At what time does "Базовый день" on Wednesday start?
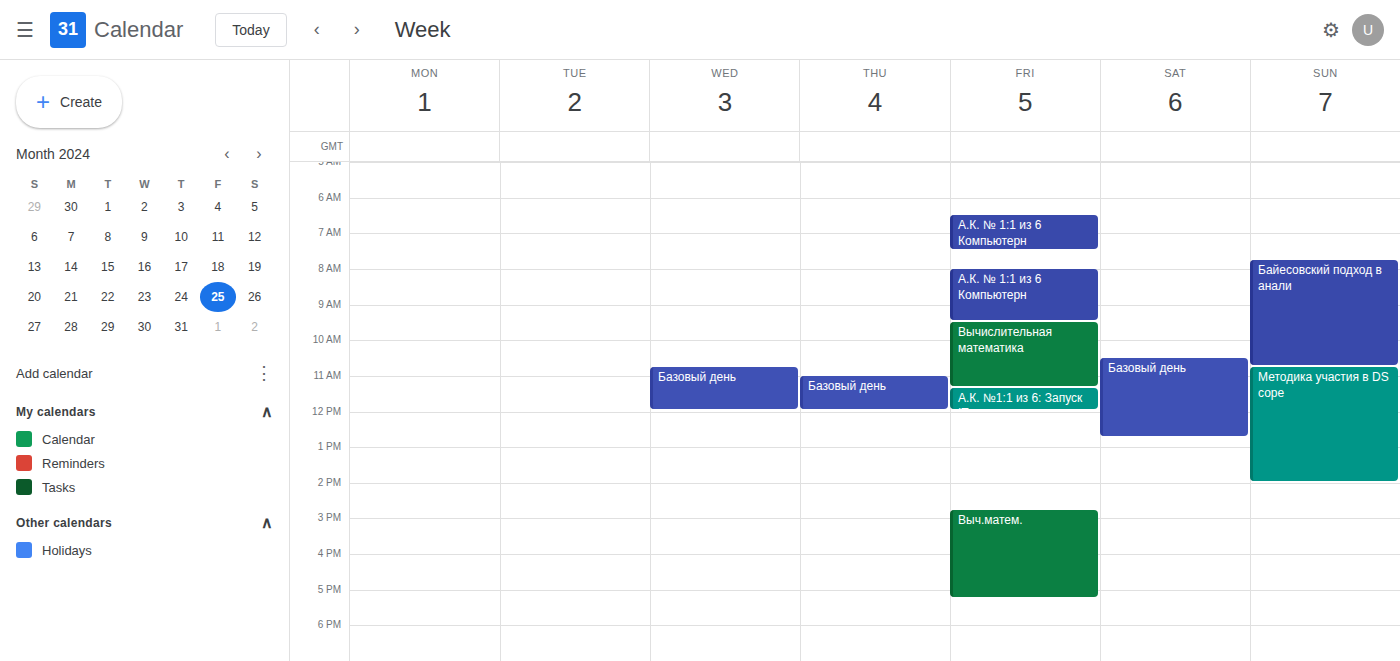
10:45 AM